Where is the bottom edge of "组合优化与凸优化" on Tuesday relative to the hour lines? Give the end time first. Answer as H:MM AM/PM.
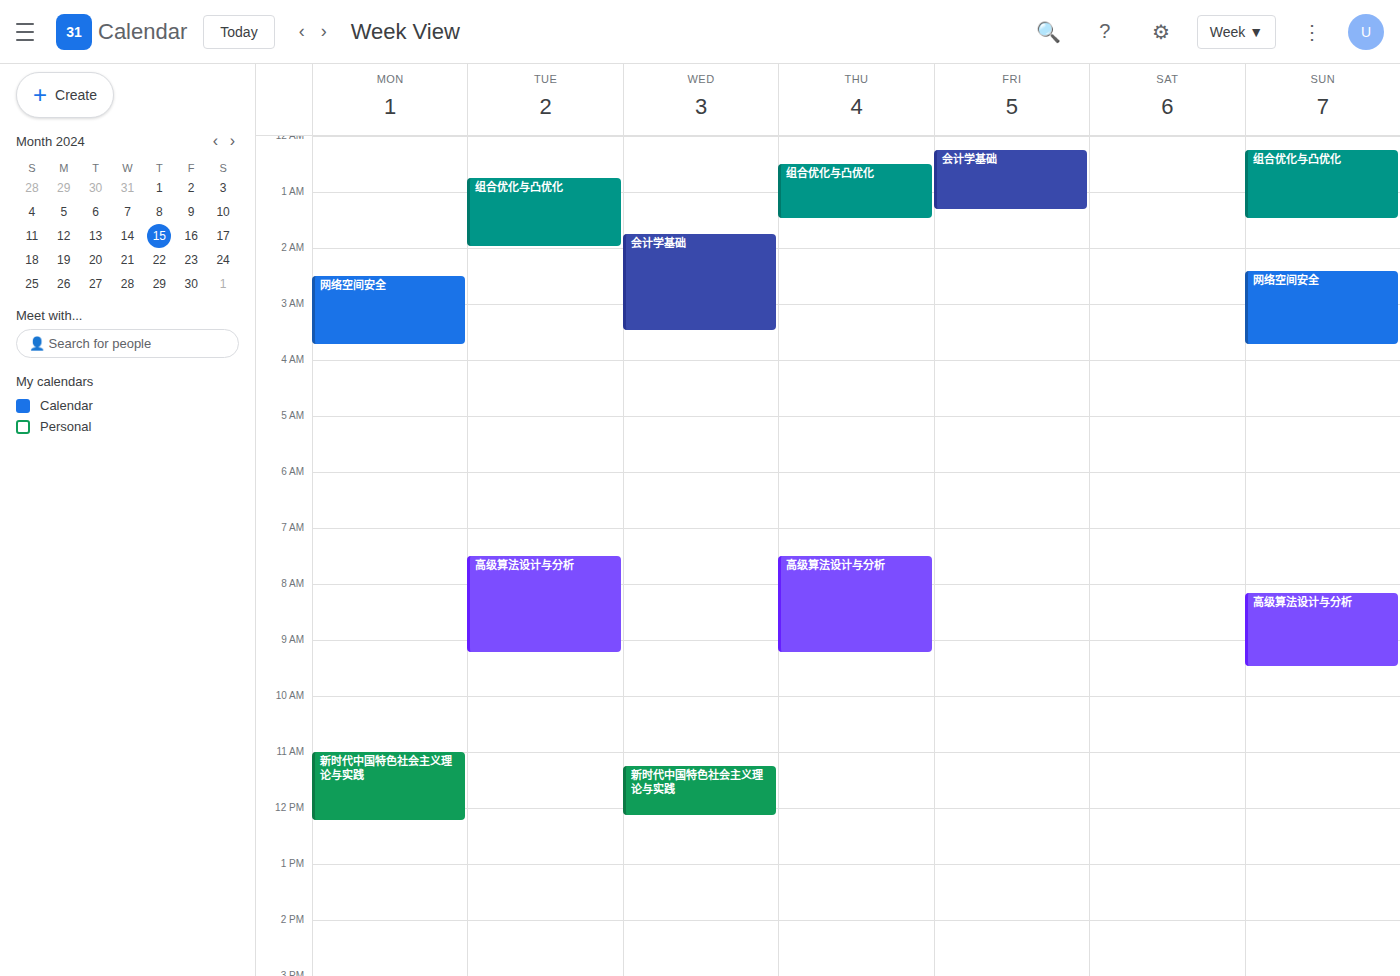
2:00 AM -- exactly on the 2 AM line.